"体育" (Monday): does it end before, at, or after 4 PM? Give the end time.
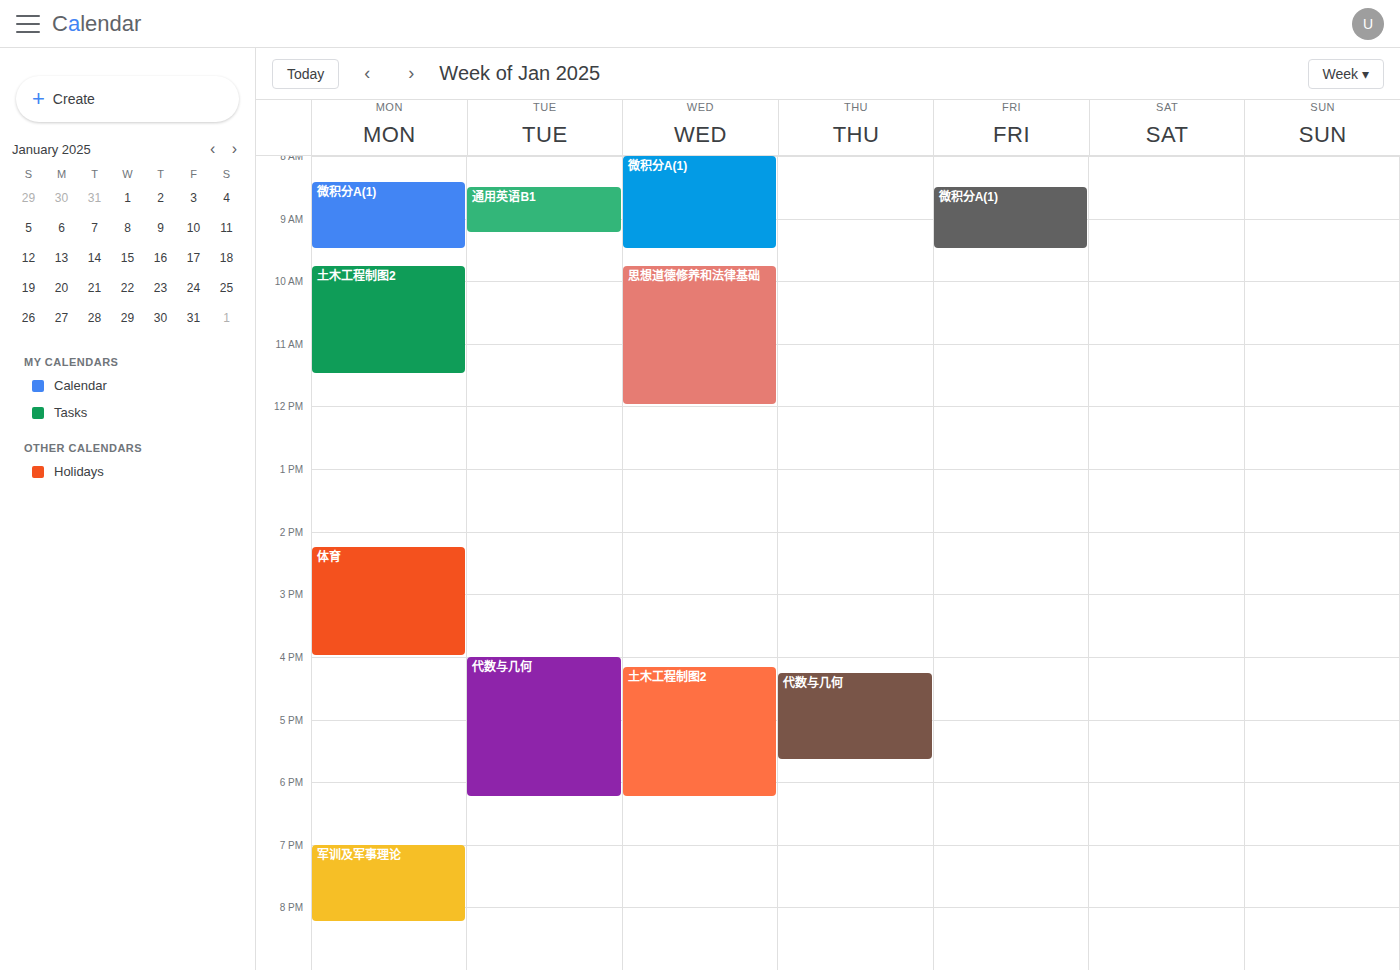
4:00 PM -- exactly at 4 PM, on the 4 PM line.